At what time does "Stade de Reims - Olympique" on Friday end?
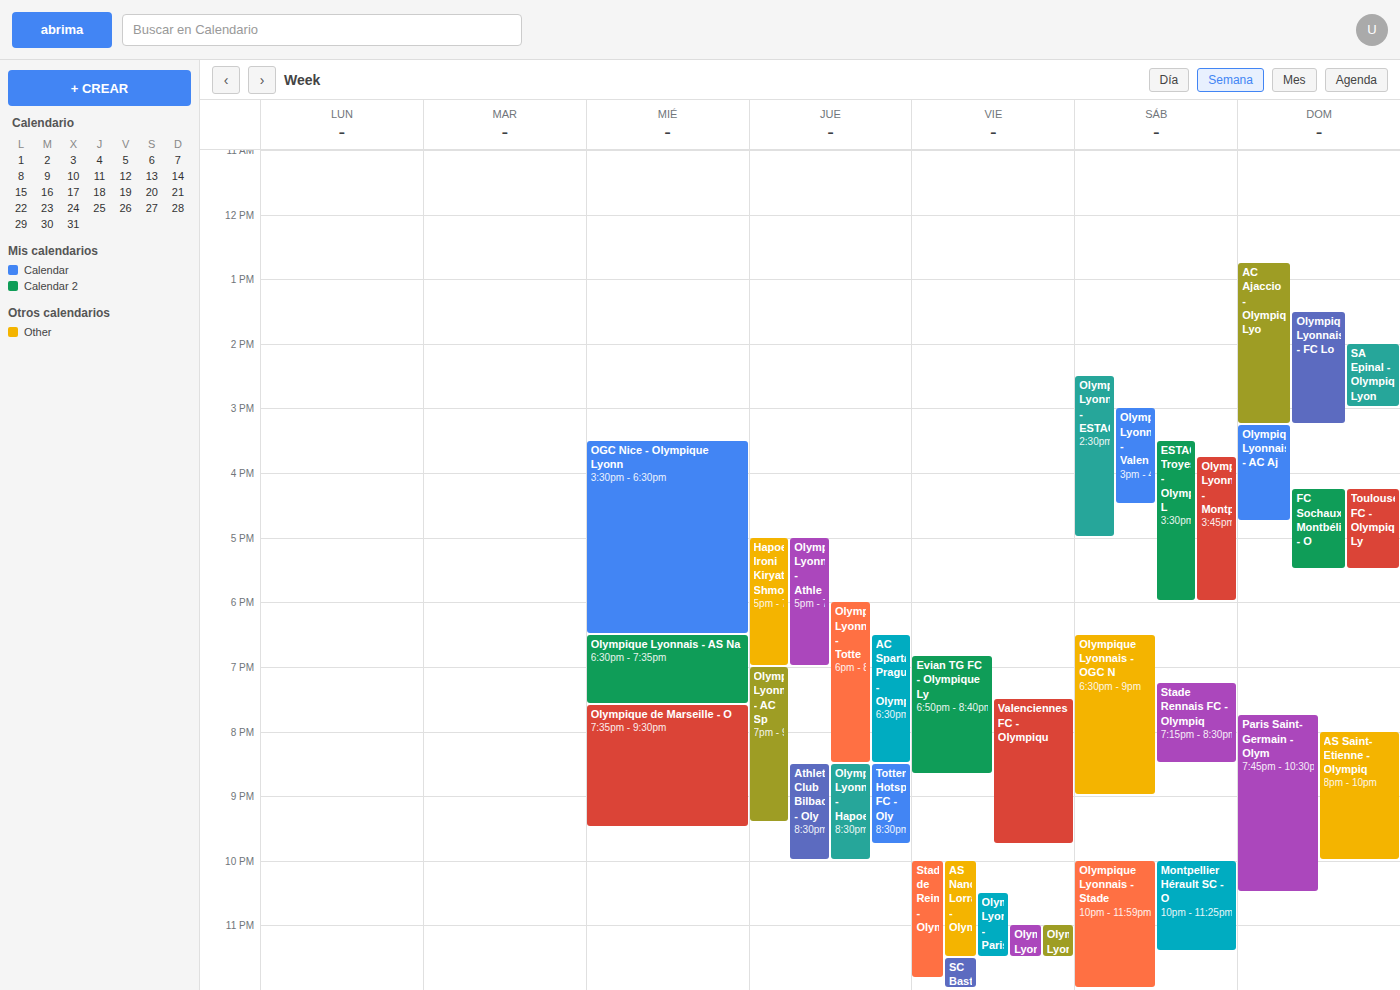
11:50 PM